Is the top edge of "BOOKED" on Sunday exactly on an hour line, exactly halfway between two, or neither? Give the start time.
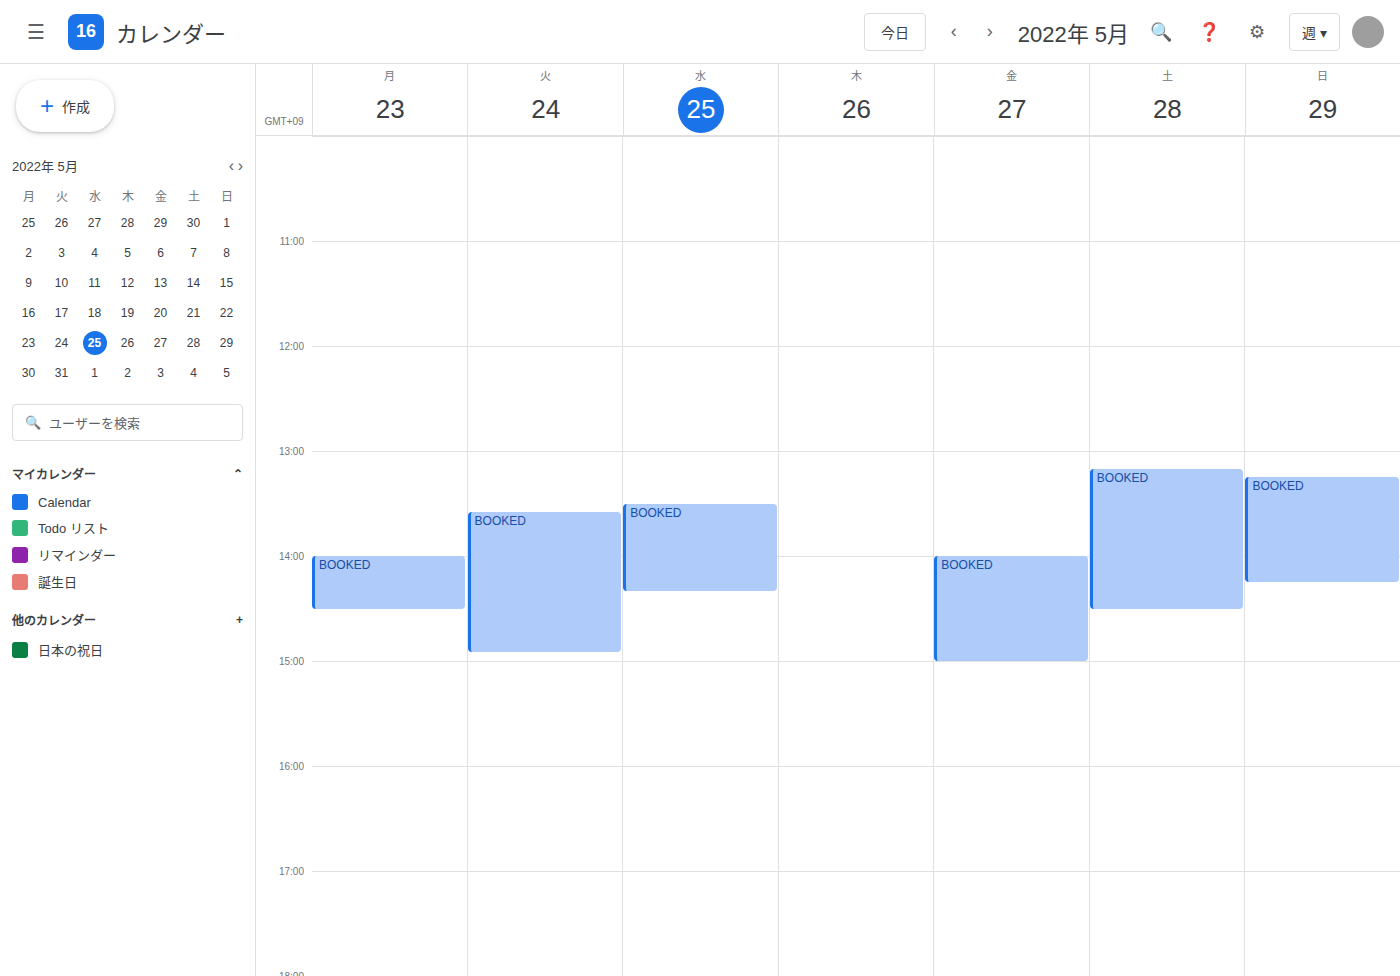
1:15 PM -- neither: a quarter of the way from the 1 PM line to the 2 PM line.